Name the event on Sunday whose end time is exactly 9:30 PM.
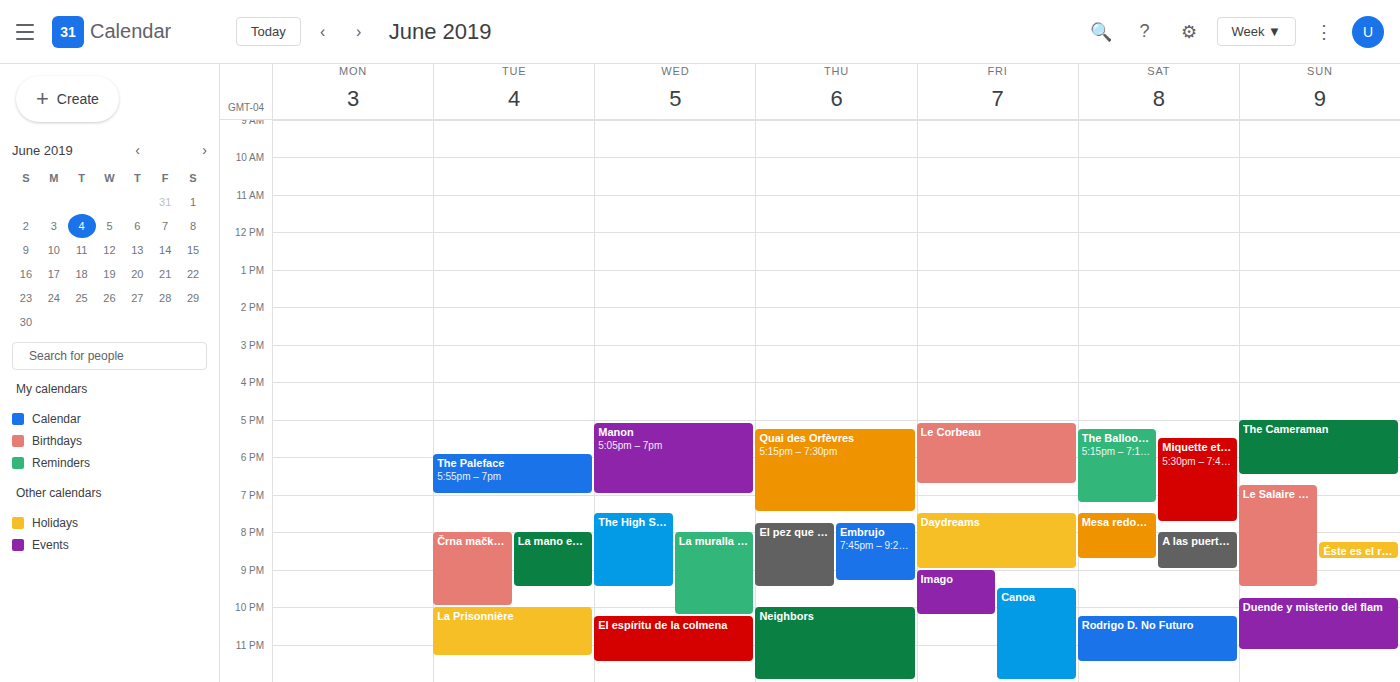
"Le Salaire de la peur"